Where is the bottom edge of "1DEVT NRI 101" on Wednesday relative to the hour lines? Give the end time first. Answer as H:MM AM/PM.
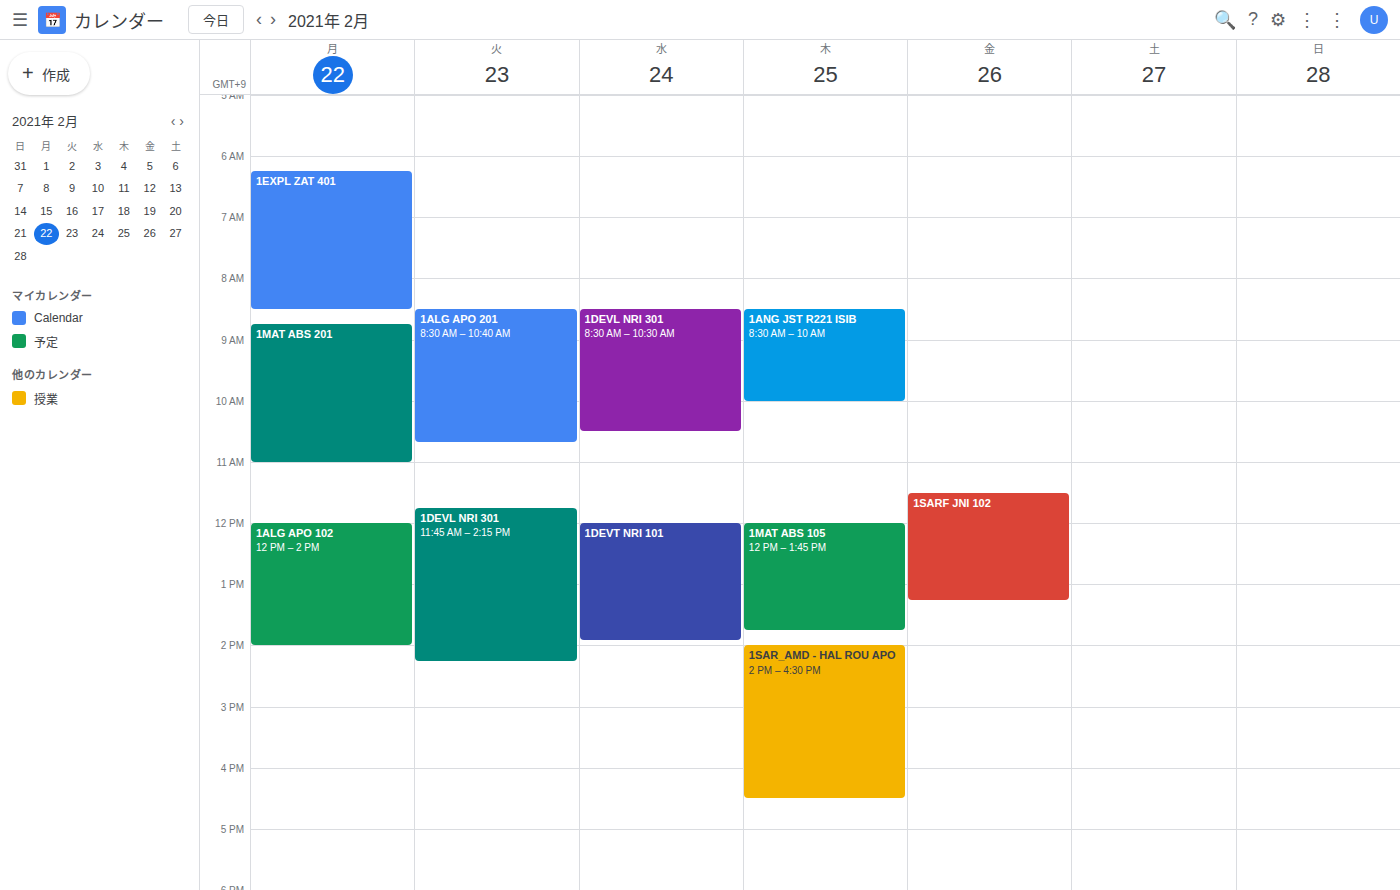
1:55 PM -- neither: 55 minutes below the 1 PM line and 5 minutes above the 2 PM line.